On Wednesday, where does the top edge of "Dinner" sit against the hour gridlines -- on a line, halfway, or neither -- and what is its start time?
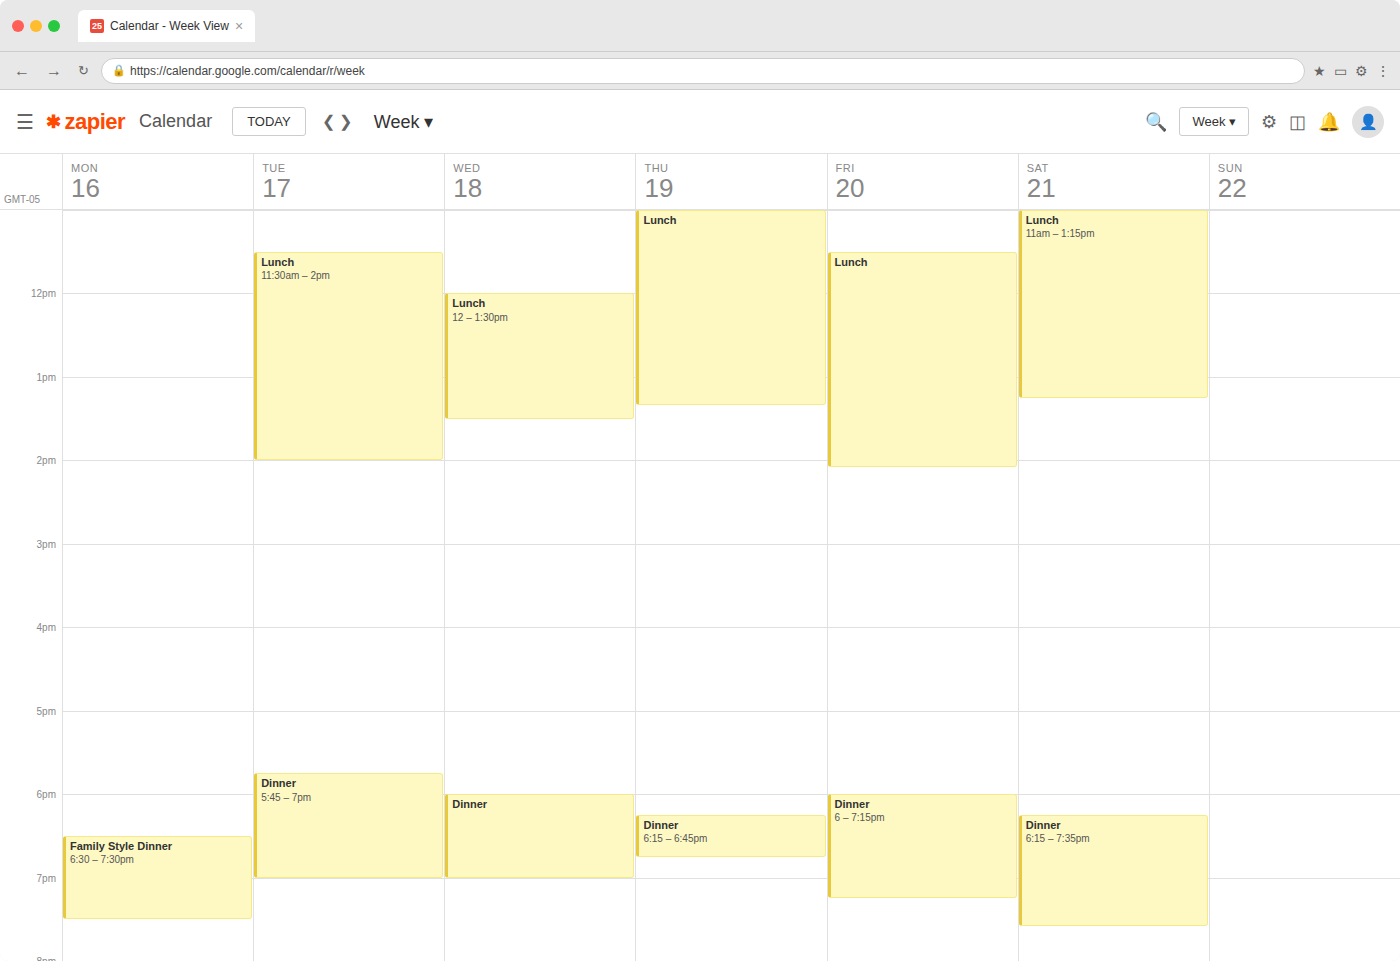
6:00 PM -- exactly on the 6 PM line.